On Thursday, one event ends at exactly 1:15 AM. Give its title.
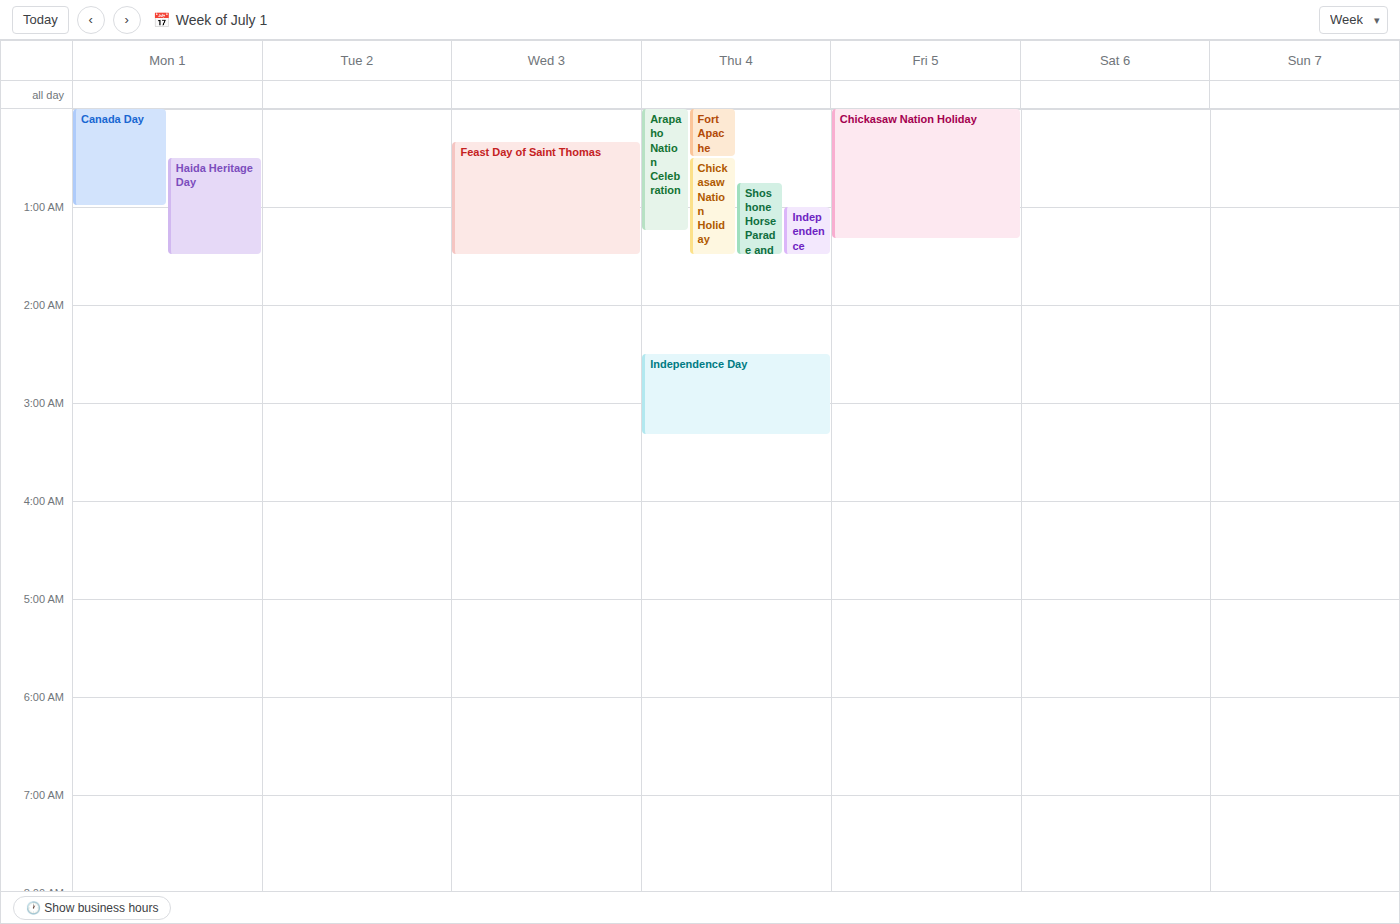
"Arapaho Nation Celebration"